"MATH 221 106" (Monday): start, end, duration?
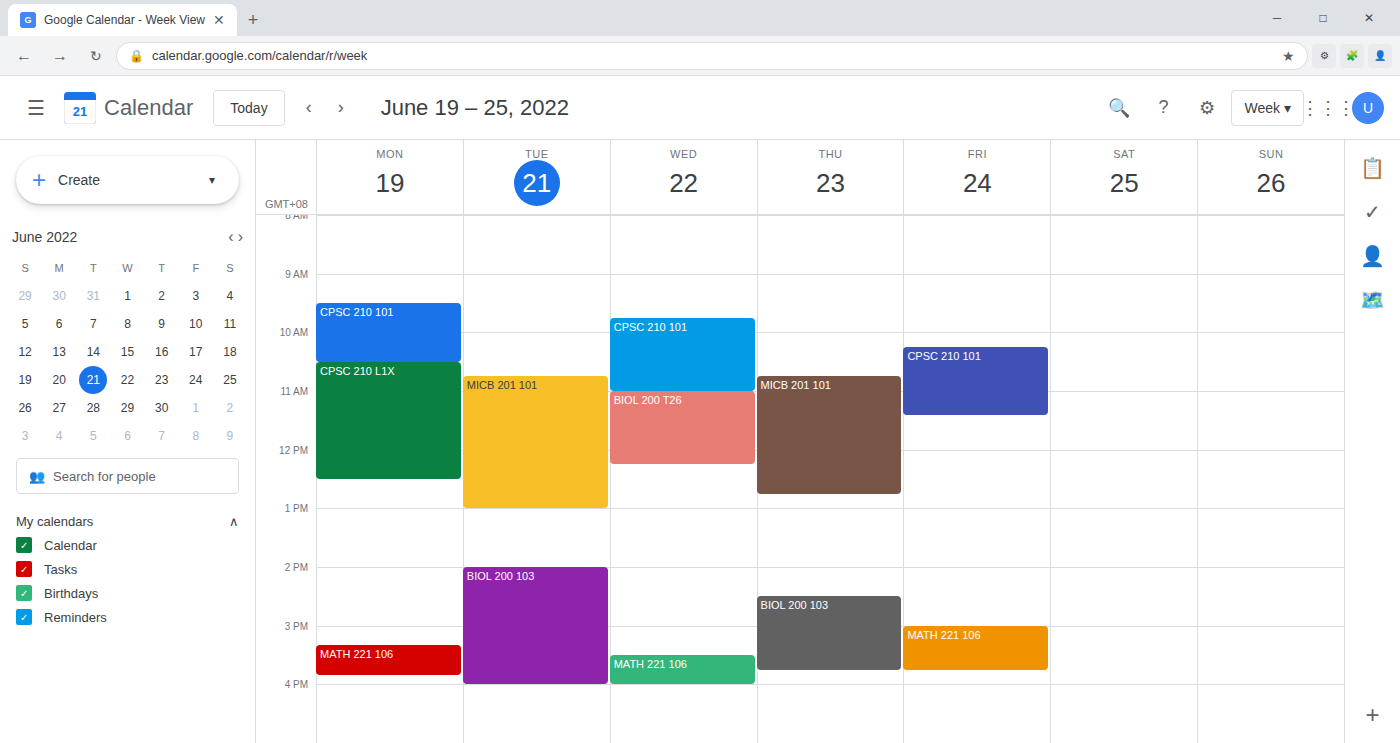
15:20 to 15:50, 30 minutes